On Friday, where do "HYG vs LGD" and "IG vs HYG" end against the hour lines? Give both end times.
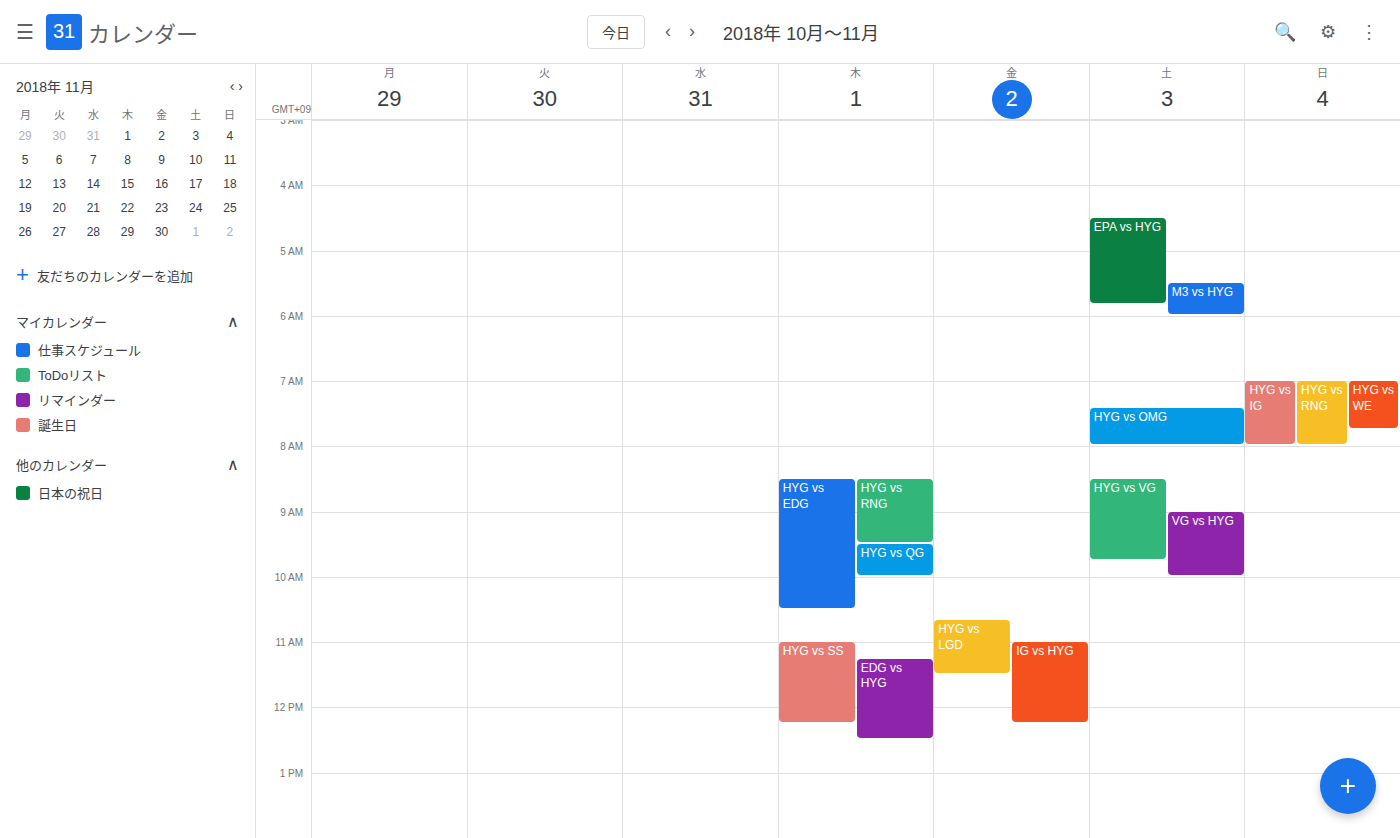
"HYG vs LGD": 11:30 AM, halfway between the 11 AM and 12 PM lines. "IG vs HYG": 12:15 PM, neither: a quarter of the way from the 12 PM line to the 1 PM line.